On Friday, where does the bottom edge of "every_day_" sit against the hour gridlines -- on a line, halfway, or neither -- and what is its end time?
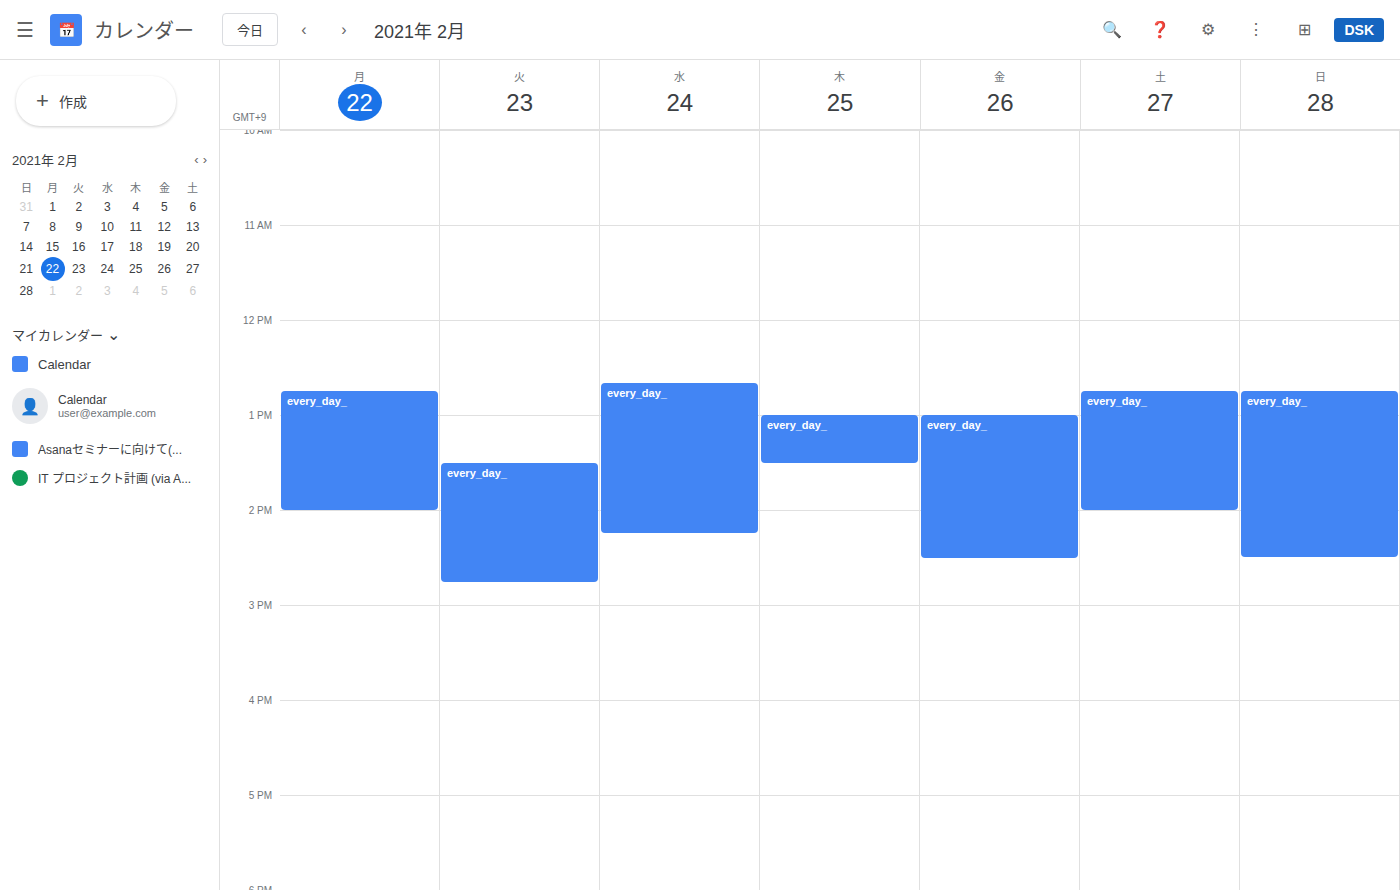
2:30 PM -- halfway between the 2 PM and 3 PM lines.